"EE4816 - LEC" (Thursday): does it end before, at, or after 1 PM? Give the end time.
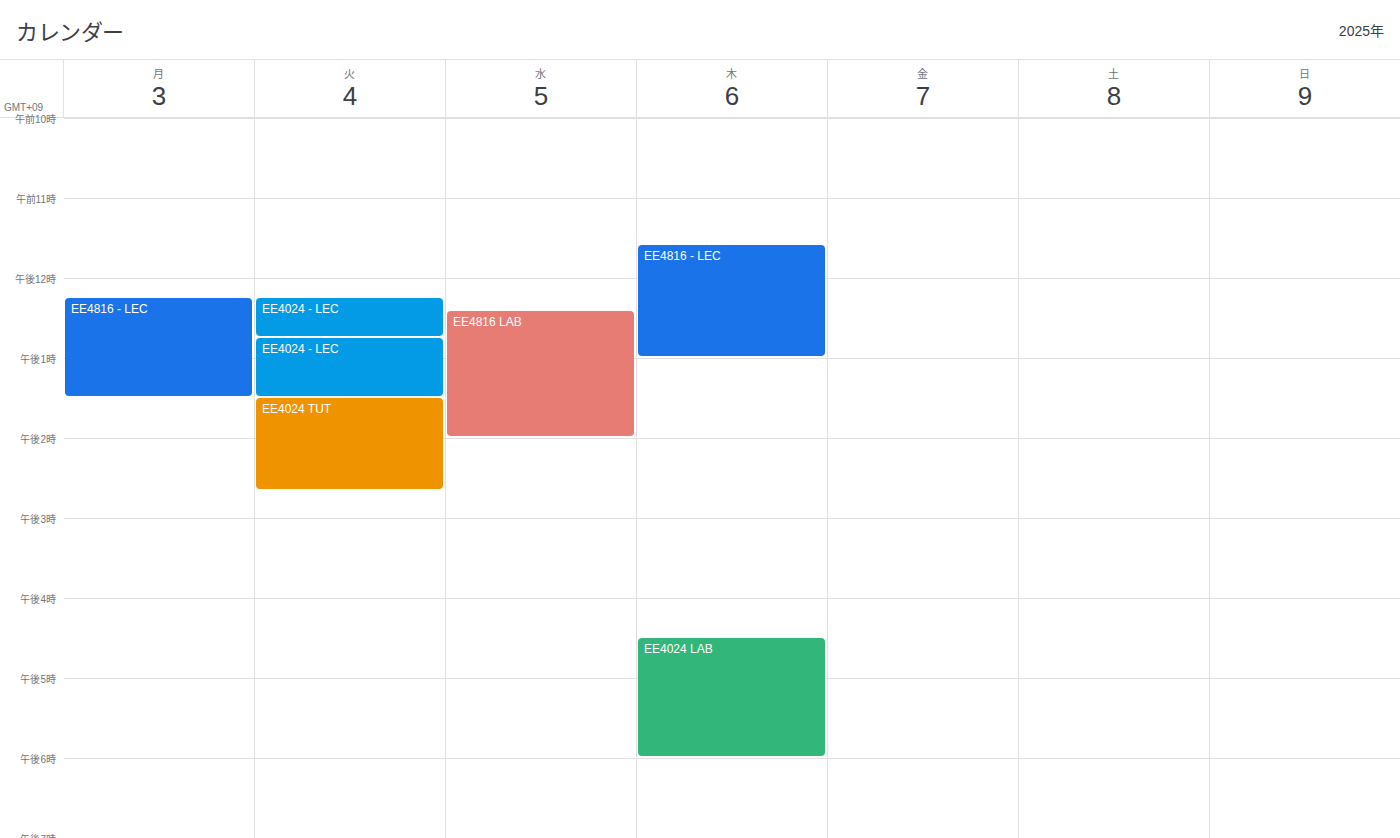
1:00 PM -- exactly at 1 PM, on the 1 PM line.